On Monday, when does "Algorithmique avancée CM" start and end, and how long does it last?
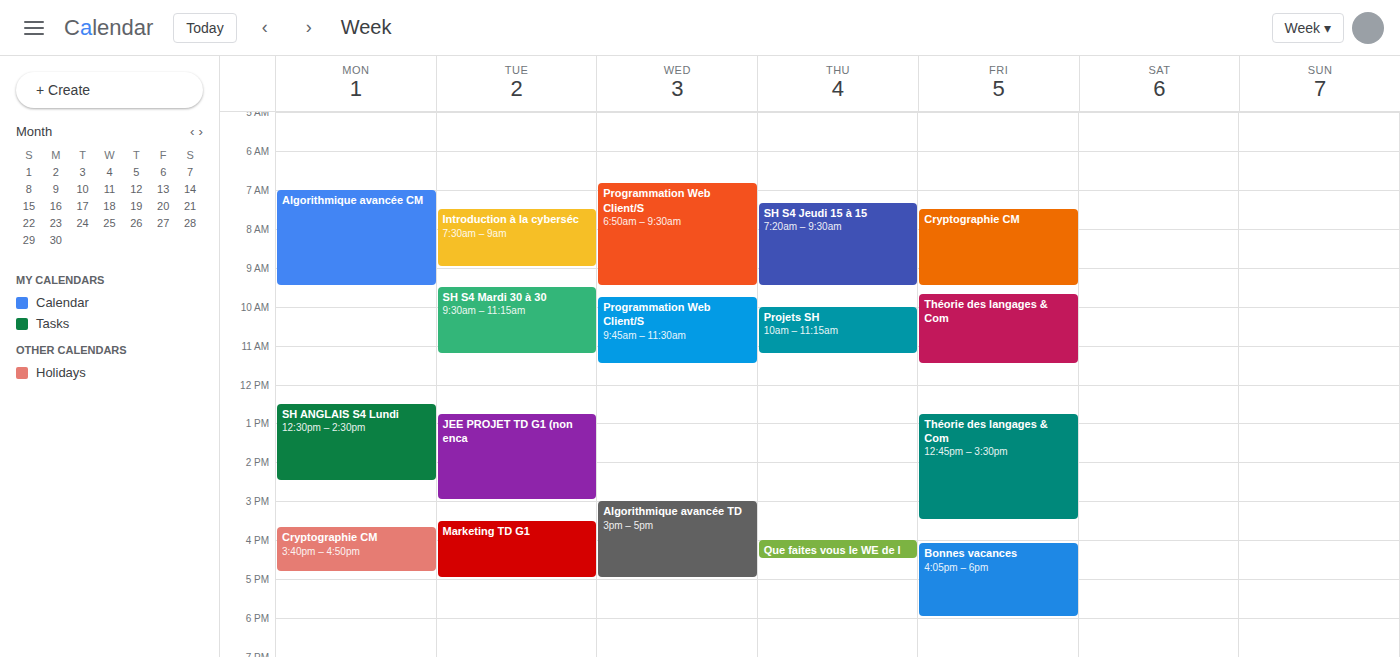
07:00 to 09:30, 2 hours 30 minutes